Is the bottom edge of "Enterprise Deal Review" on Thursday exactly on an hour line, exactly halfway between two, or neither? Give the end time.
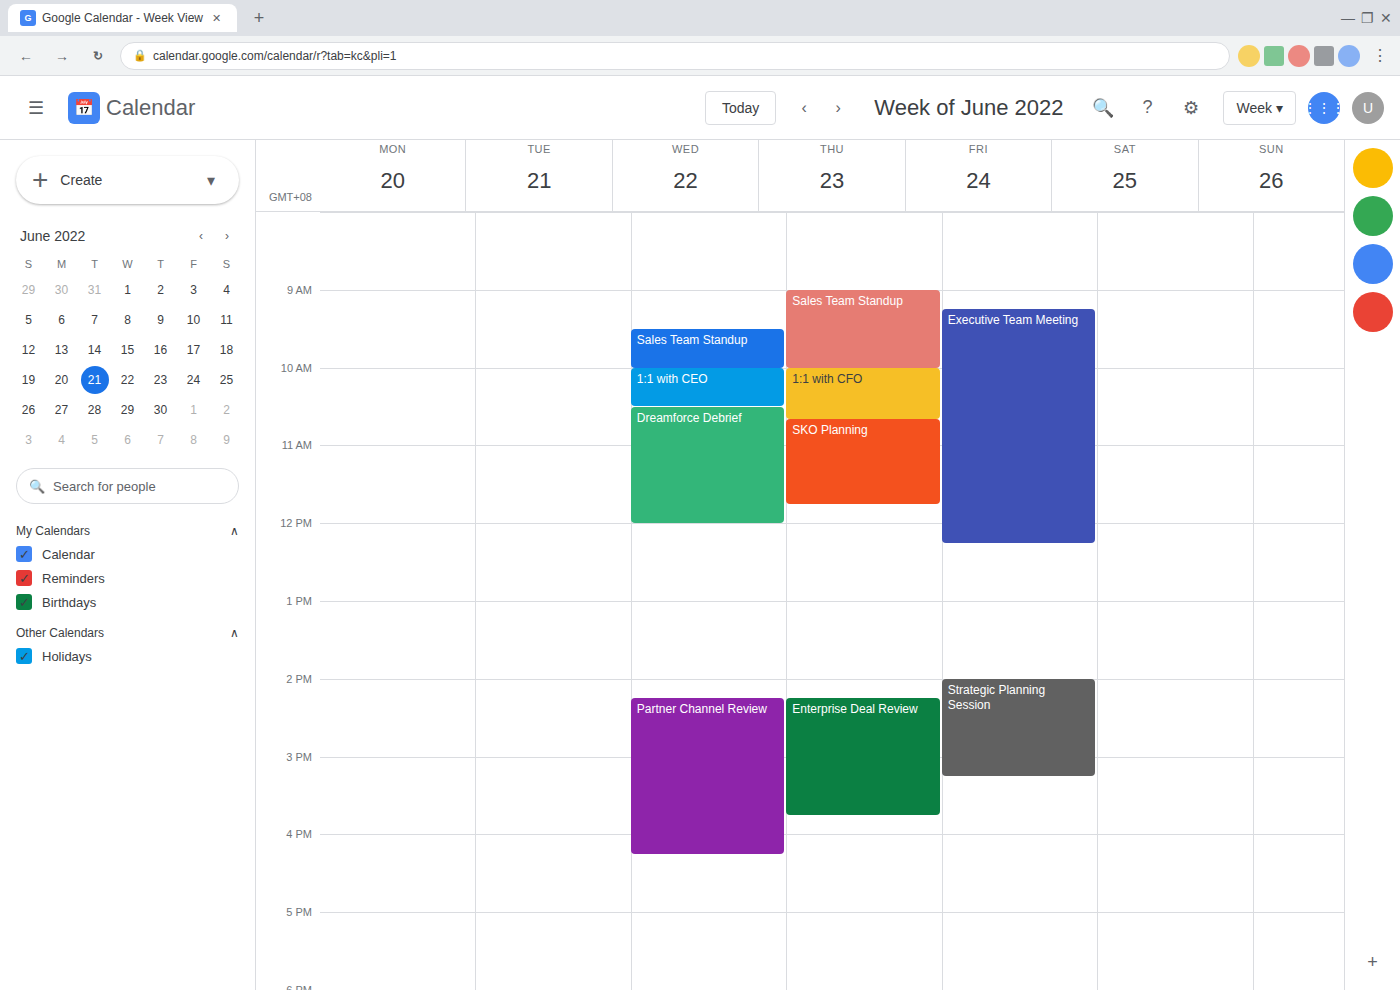
3:45 PM -- neither: three quarters of the way from the 3 PM line to the 4 PM line.